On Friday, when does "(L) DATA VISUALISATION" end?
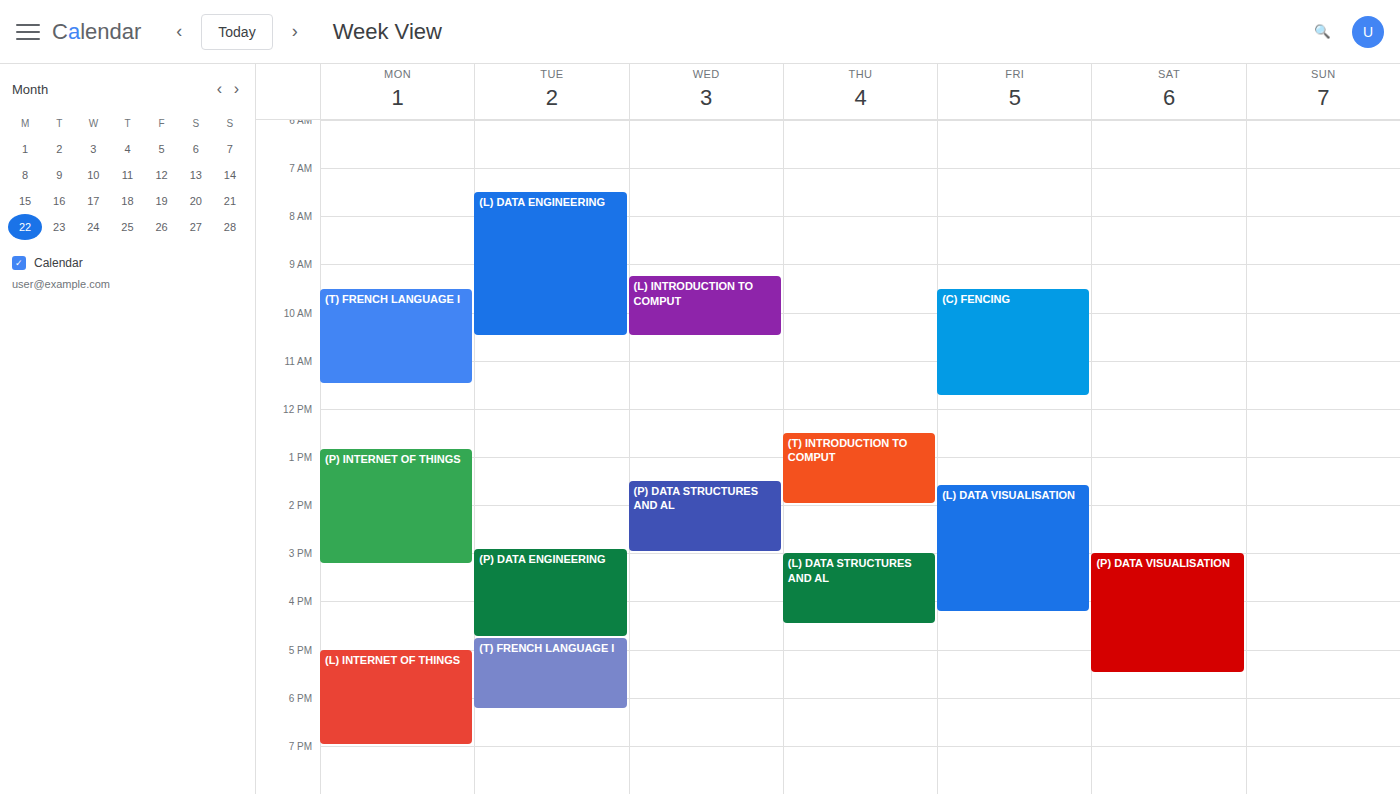
4:15 PM